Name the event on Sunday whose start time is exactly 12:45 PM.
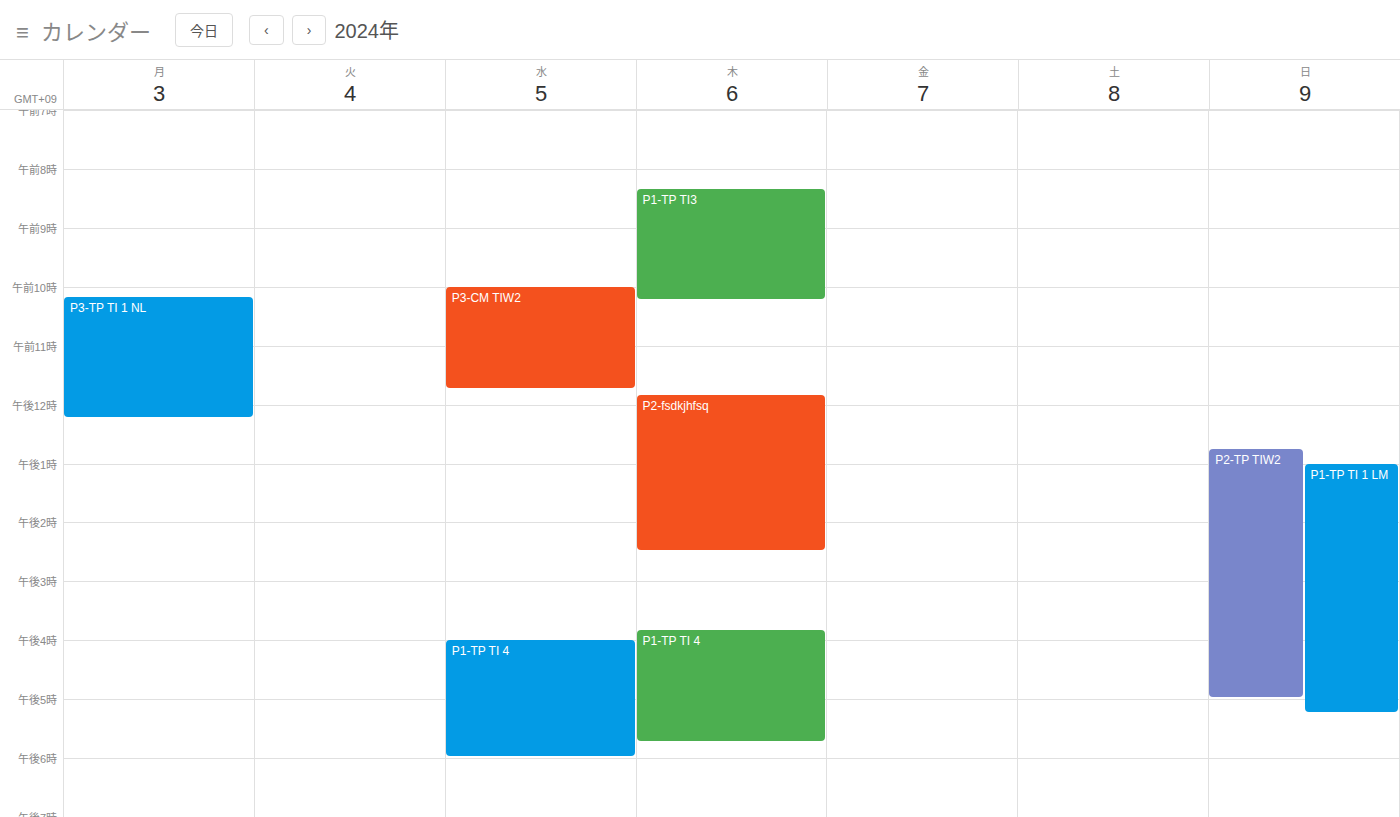
"P2-TP TIW2"